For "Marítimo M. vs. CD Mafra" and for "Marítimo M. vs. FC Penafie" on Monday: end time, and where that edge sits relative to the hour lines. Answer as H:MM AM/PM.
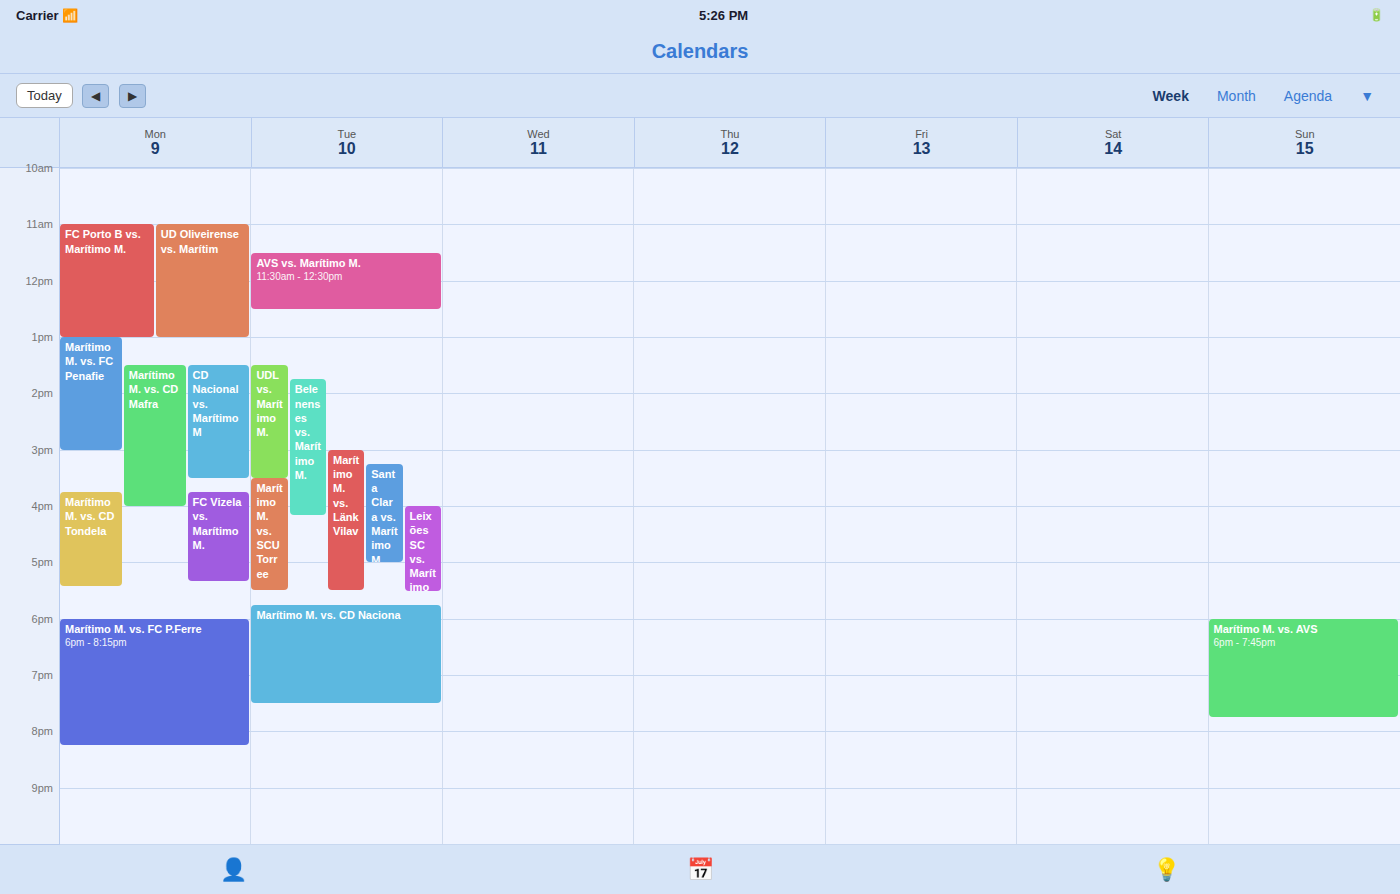
"Marítimo M. vs. CD Mafra": 4:00 PM, exactly on the 4 PM line. "Marítimo M. vs. FC Penafie": 3:00 PM, exactly on the 3 PM line.